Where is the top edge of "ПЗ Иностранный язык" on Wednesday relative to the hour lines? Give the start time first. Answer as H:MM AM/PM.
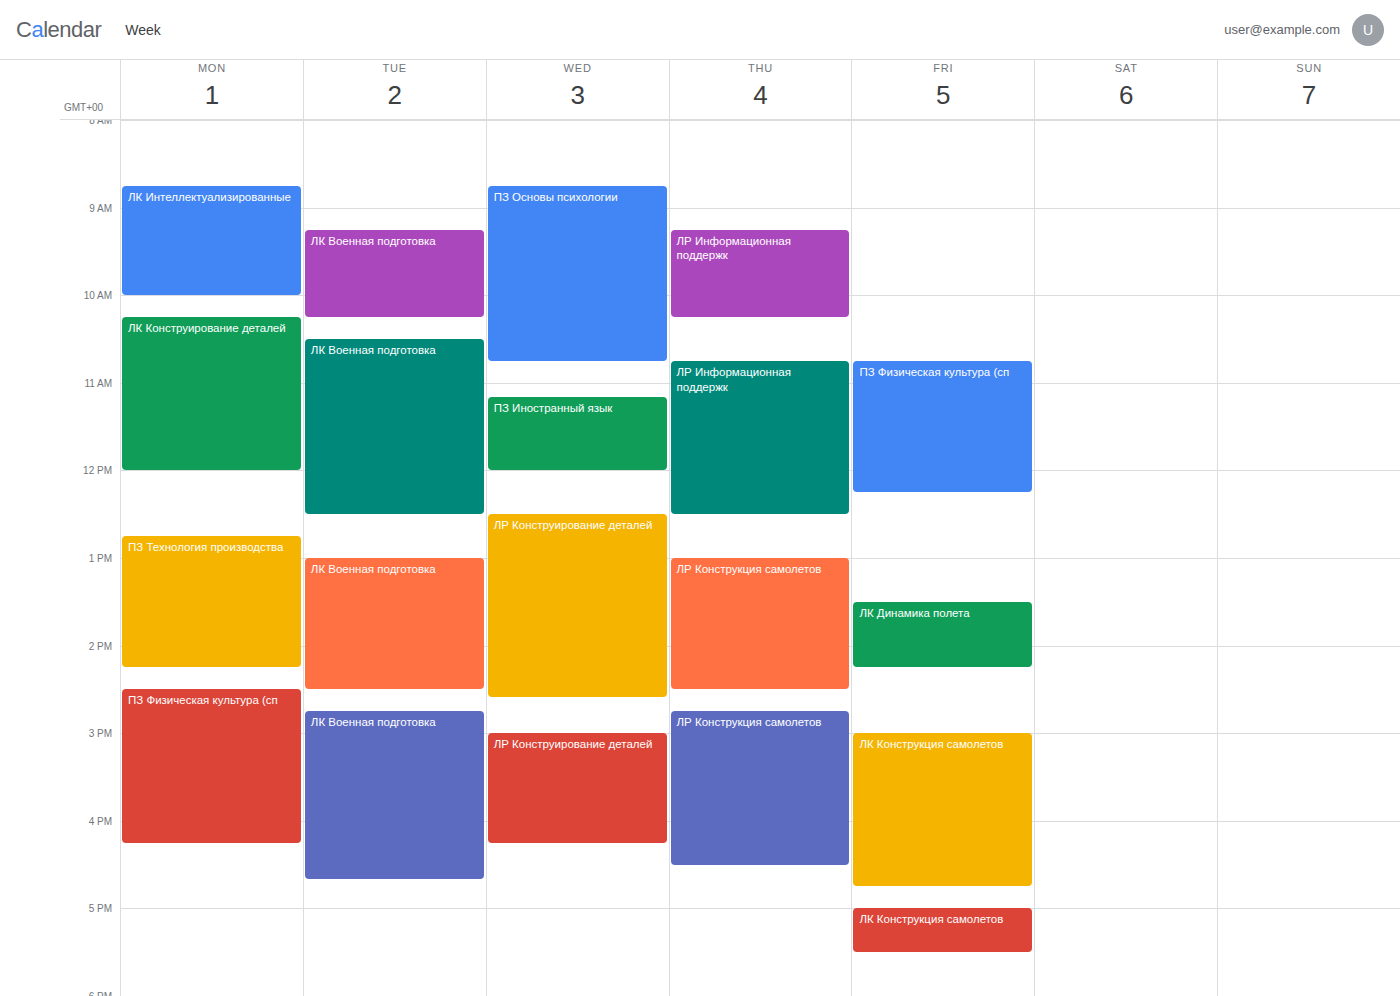
11:10 AM -- neither: 10 minutes below the 11 AM line and 50 minutes above the 12 PM line.